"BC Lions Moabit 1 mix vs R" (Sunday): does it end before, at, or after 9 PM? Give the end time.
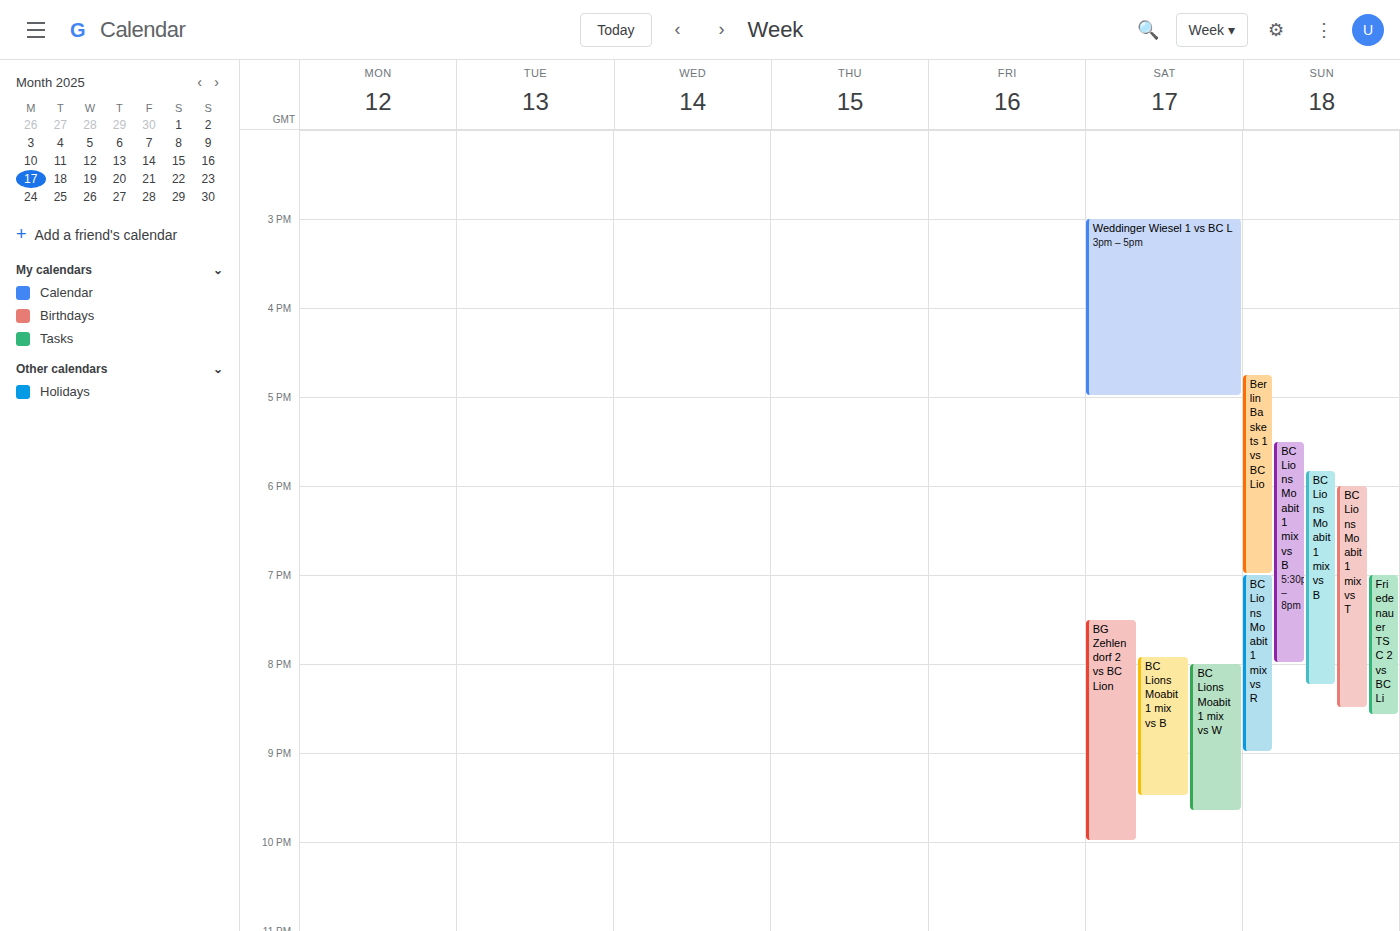
9:00 PM -- exactly at 9 PM, on the 9 PM line.